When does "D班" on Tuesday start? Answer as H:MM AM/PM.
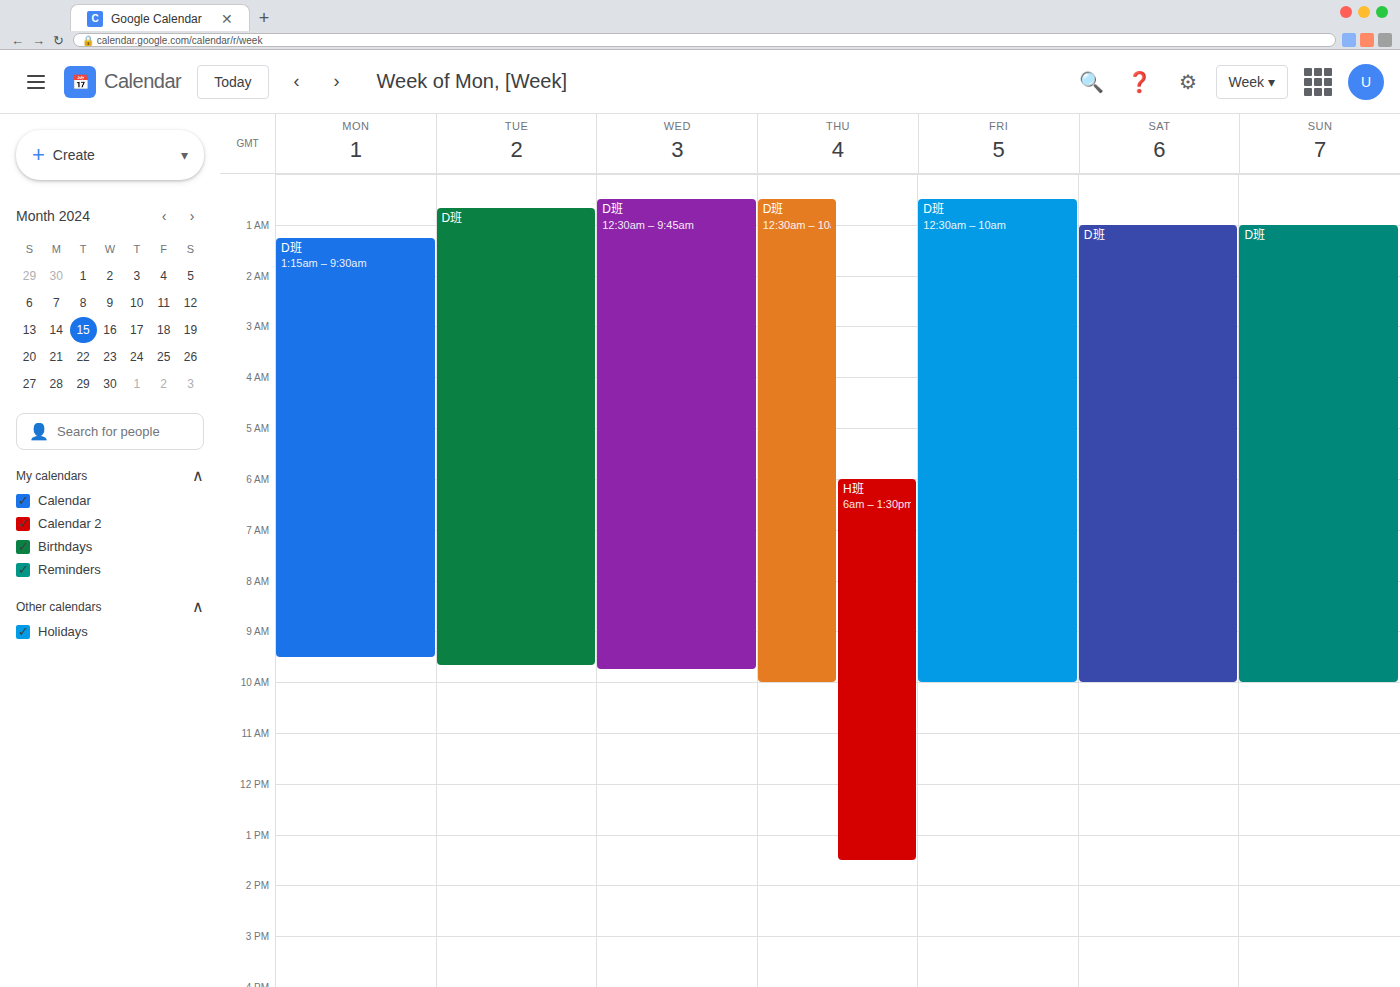
12:40 AM